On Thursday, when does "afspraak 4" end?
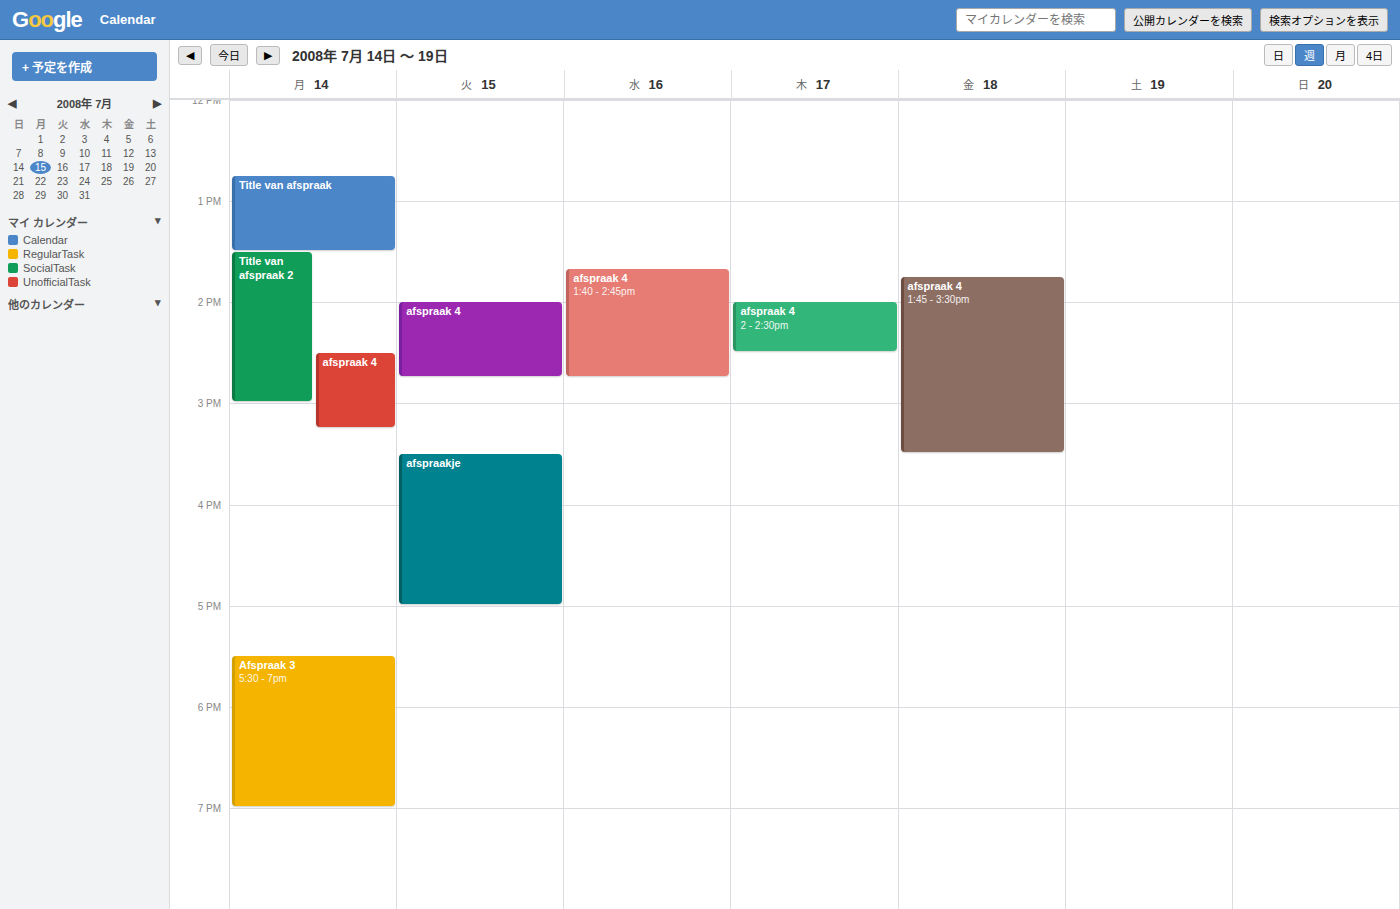
14:30